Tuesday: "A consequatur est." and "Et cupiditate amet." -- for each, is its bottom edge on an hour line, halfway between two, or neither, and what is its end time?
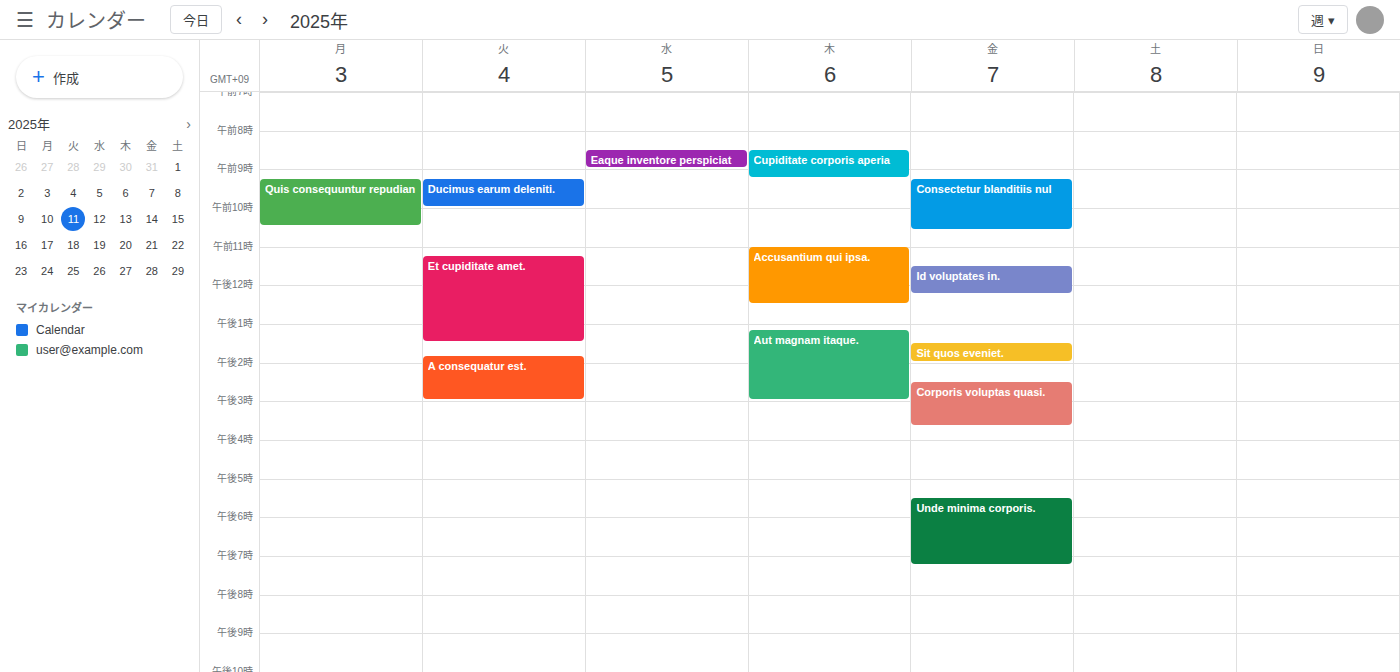
"A consequatur est.": 3:00 PM, exactly on the 3 PM line. "Et cupiditate amet.": 1:30 PM, halfway between the 1 PM and 2 PM lines.